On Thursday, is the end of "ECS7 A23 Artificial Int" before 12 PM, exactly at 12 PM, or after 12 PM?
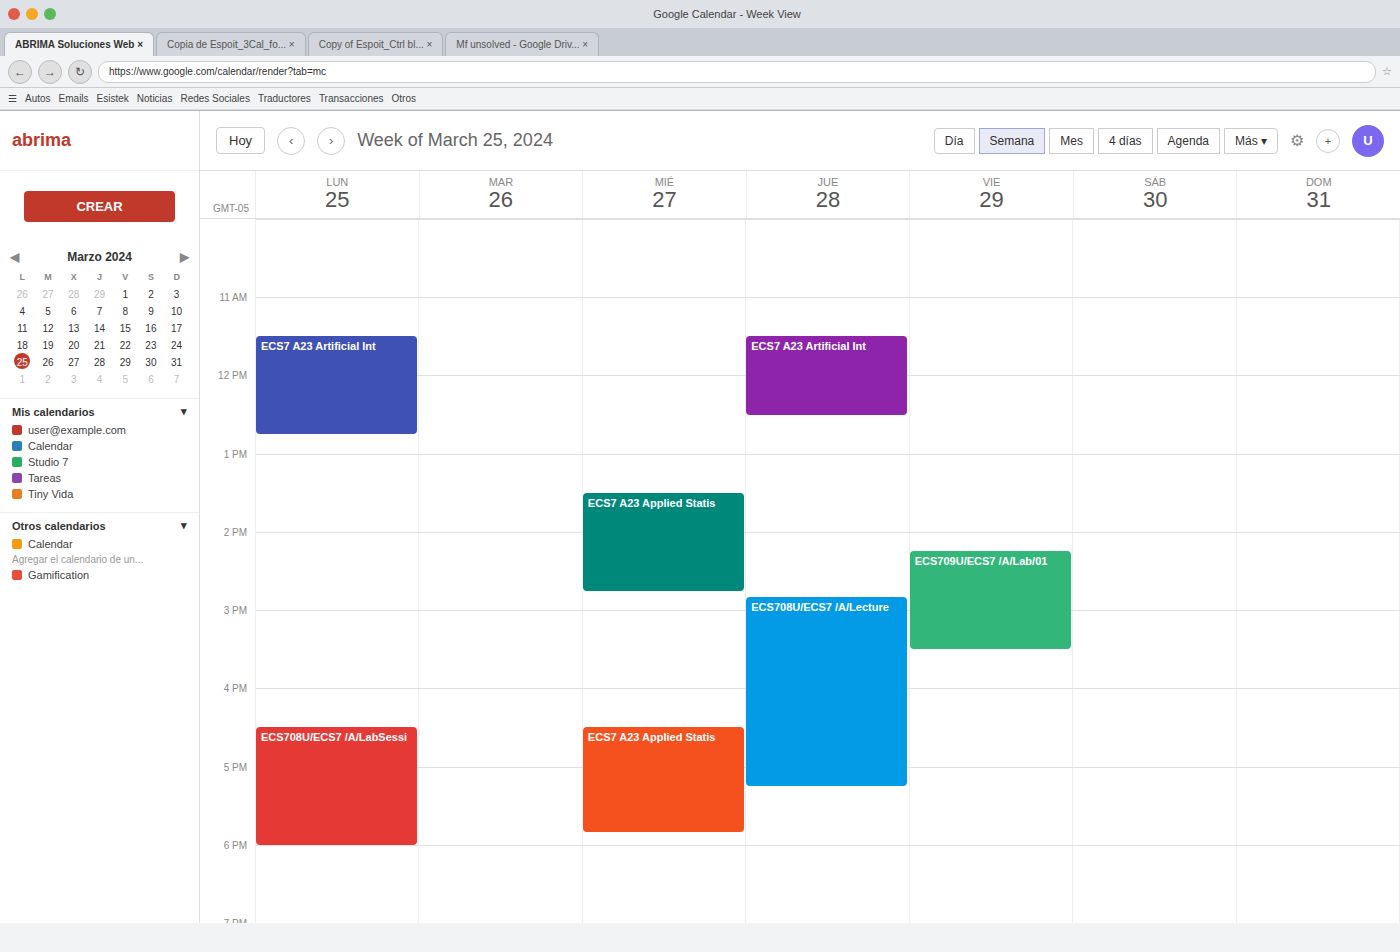
12:30 PM -- after 12 PM, 30 minutes below the 12 PM line.